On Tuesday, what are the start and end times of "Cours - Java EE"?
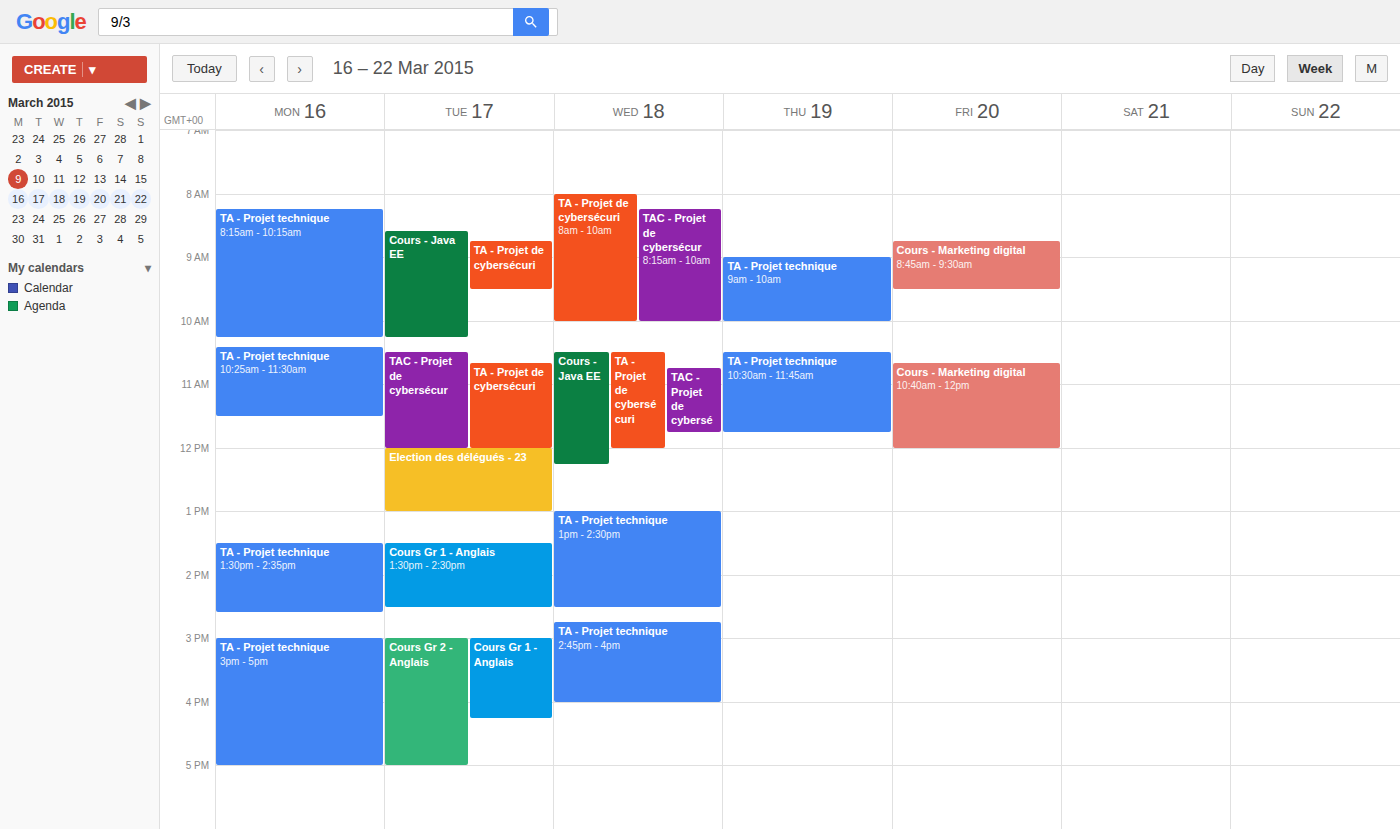
08:35 to 10:15